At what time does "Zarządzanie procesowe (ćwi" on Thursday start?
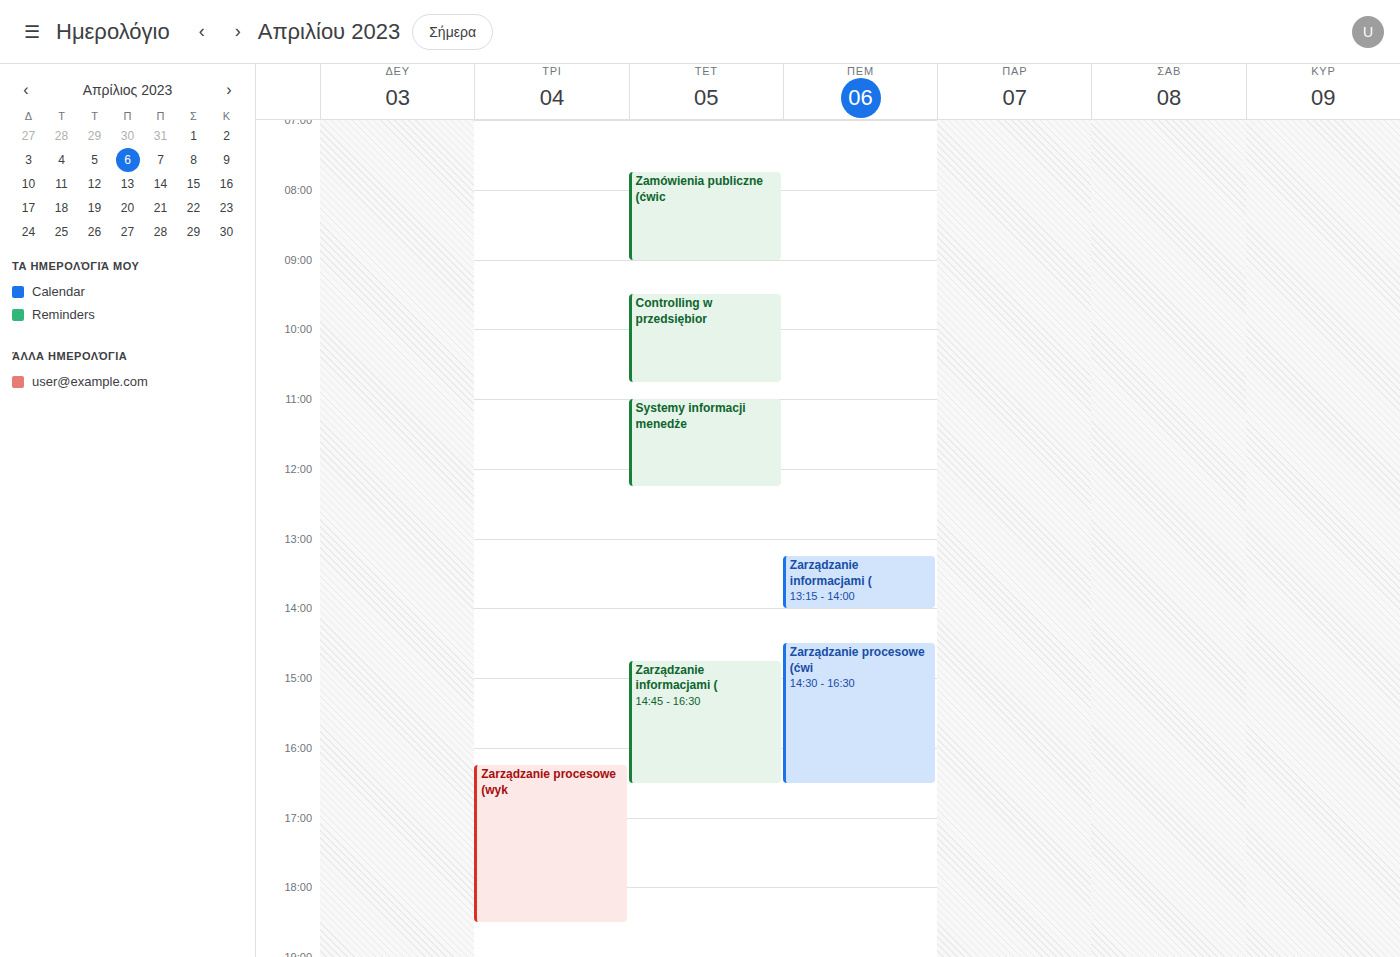
2:30 PM